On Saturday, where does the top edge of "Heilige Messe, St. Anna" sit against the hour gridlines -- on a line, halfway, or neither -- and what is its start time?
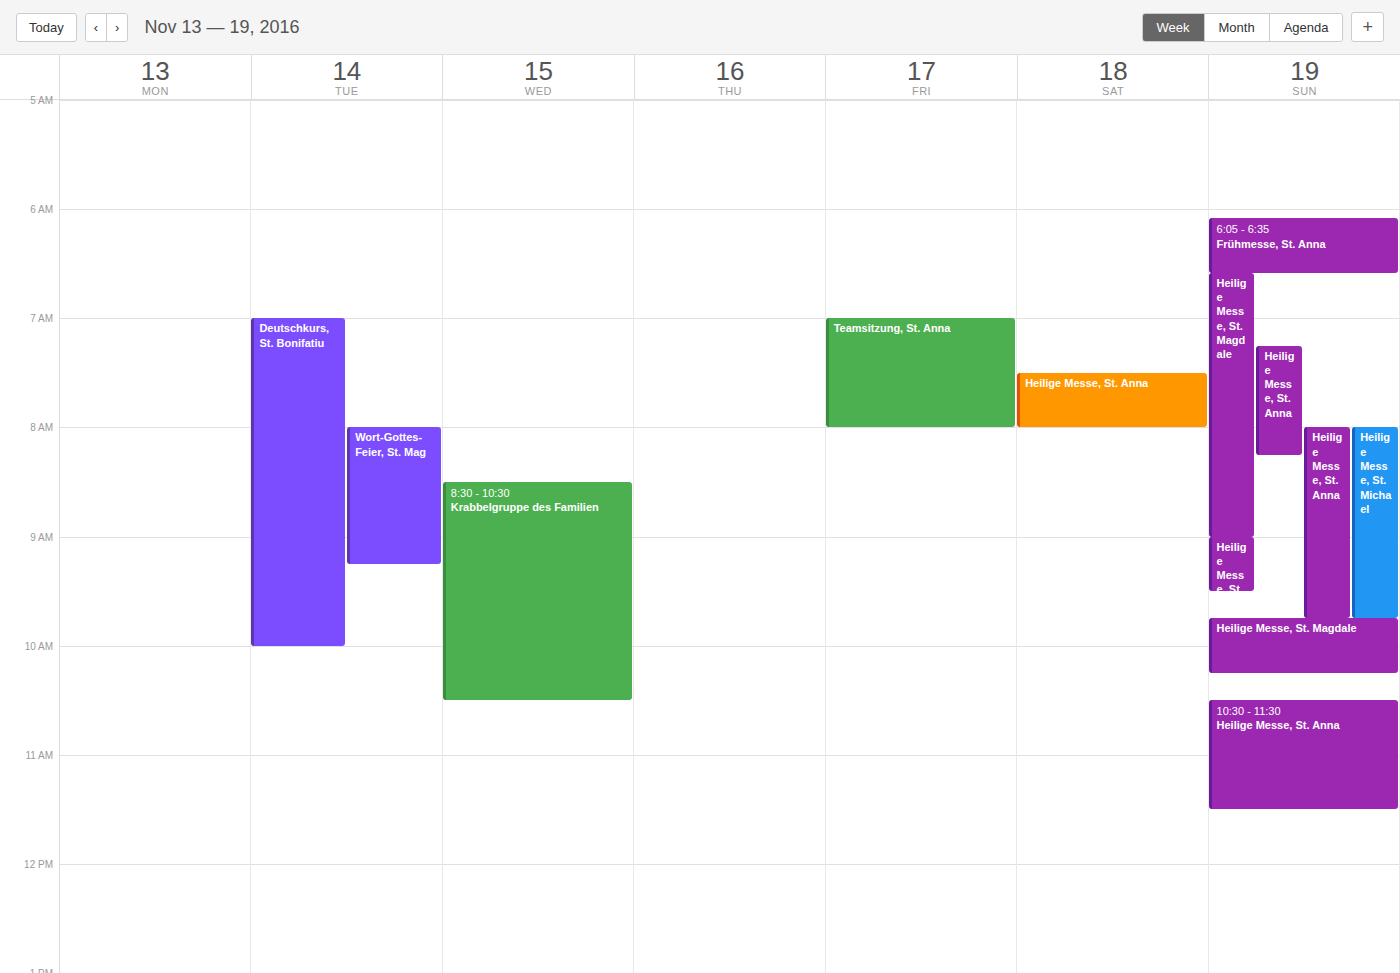
07:30 -- halfway between the 07:00 and 08:00 lines.